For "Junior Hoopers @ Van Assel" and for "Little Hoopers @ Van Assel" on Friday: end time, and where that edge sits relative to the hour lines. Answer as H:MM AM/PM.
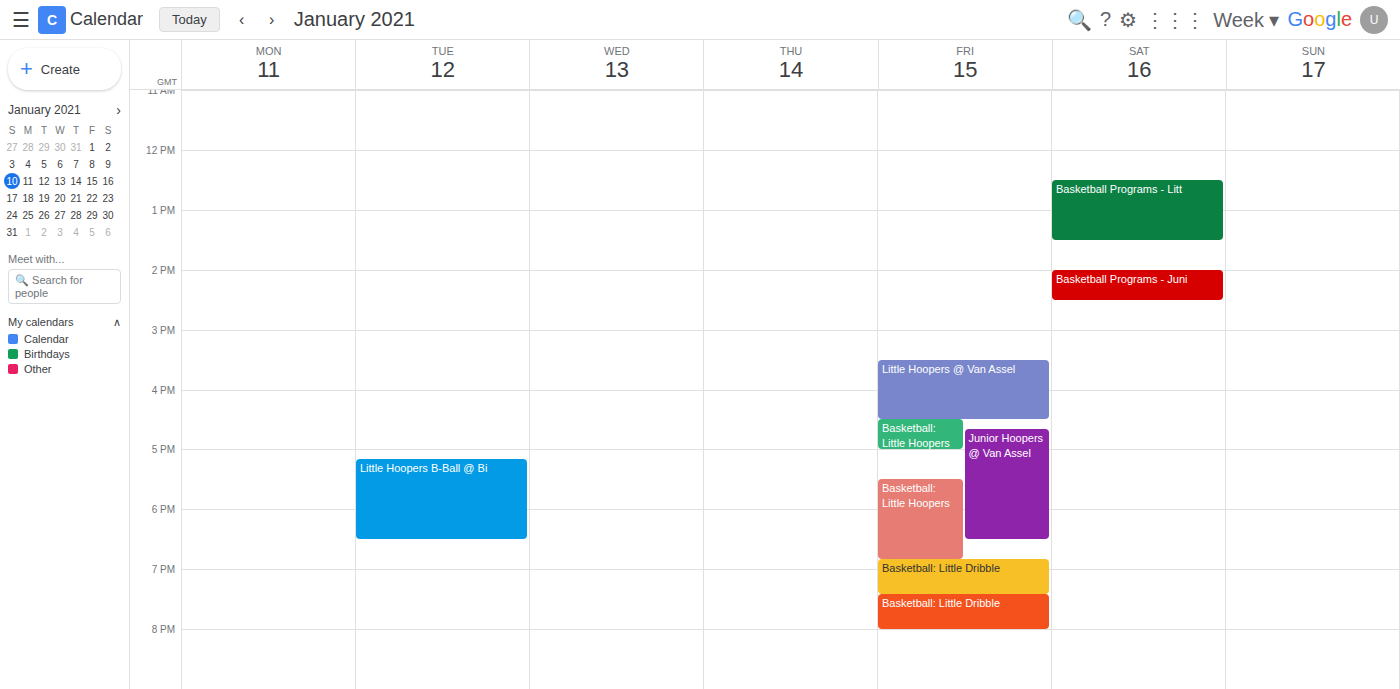
"Junior Hoopers @ Van Assel": 6:30 PM, halfway between the 6 PM and 7 PM lines. "Little Hoopers @ Van Assel": 4:30 PM, halfway between the 4 PM and 5 PM lines.